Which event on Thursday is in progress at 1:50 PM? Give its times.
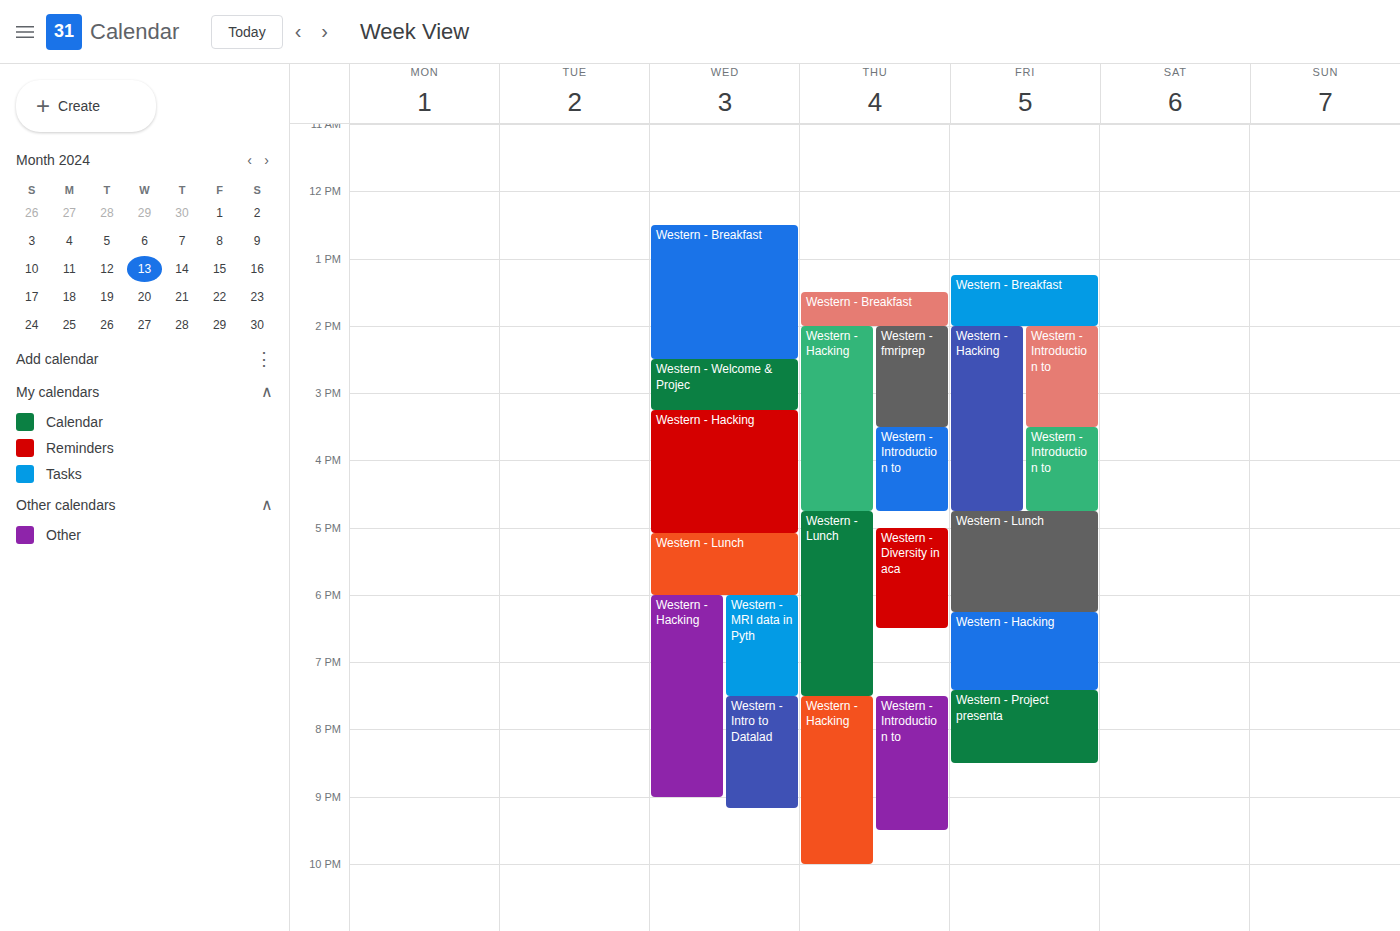
"Western - Breakfast", 1:30 PM to 2:00 PM